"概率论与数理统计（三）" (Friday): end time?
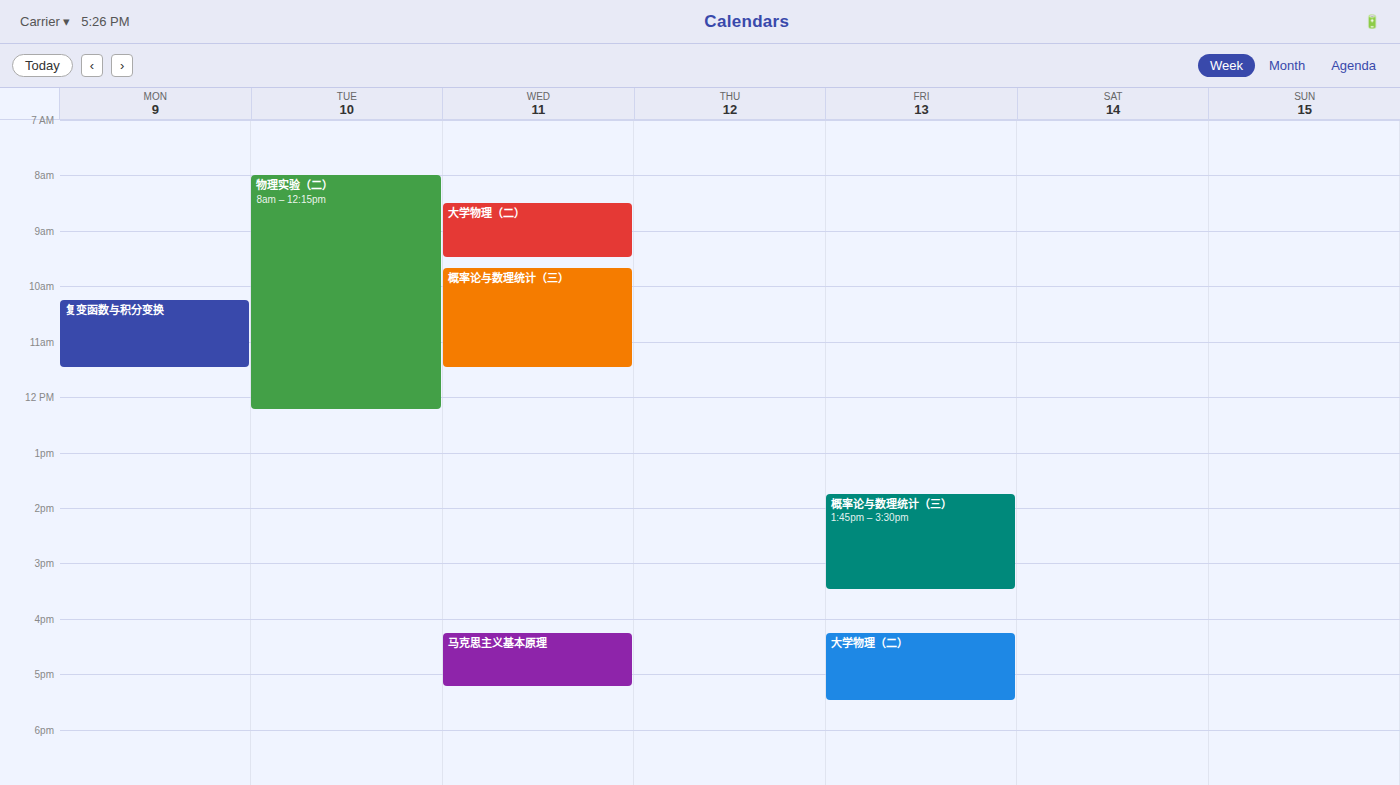
15:30